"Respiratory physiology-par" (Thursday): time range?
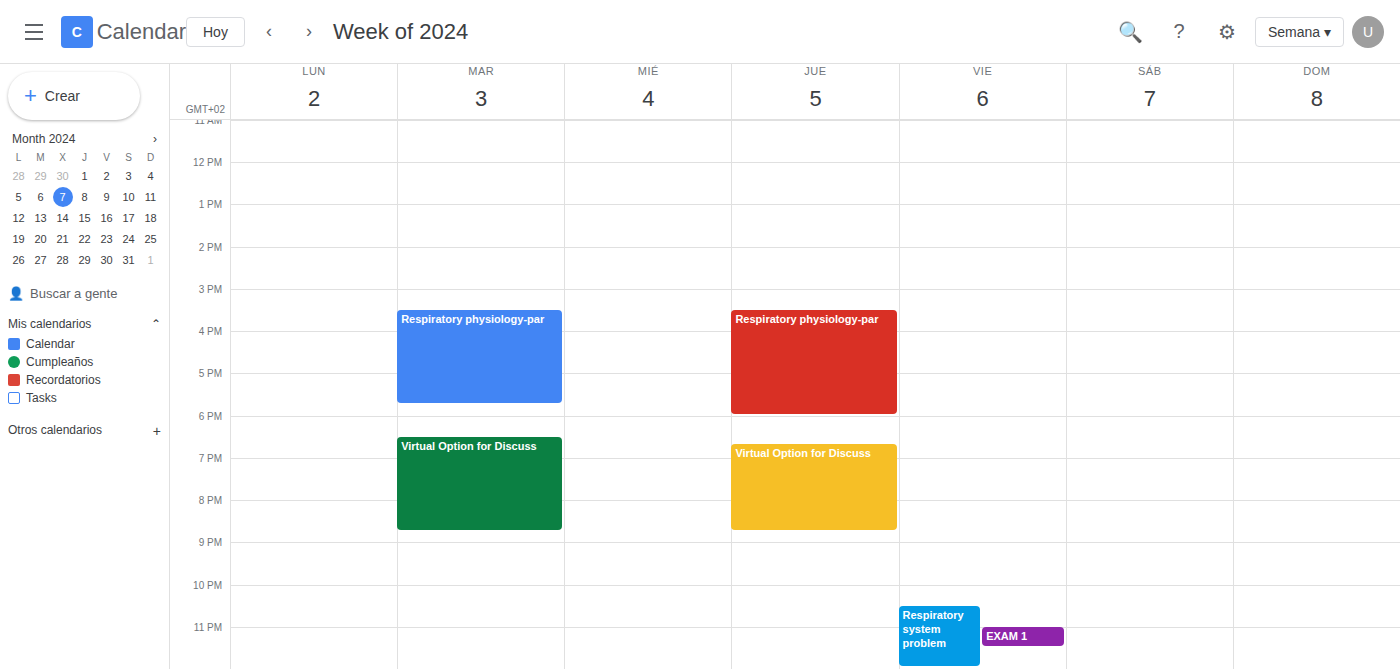
3:30 PM to 6:00 PM